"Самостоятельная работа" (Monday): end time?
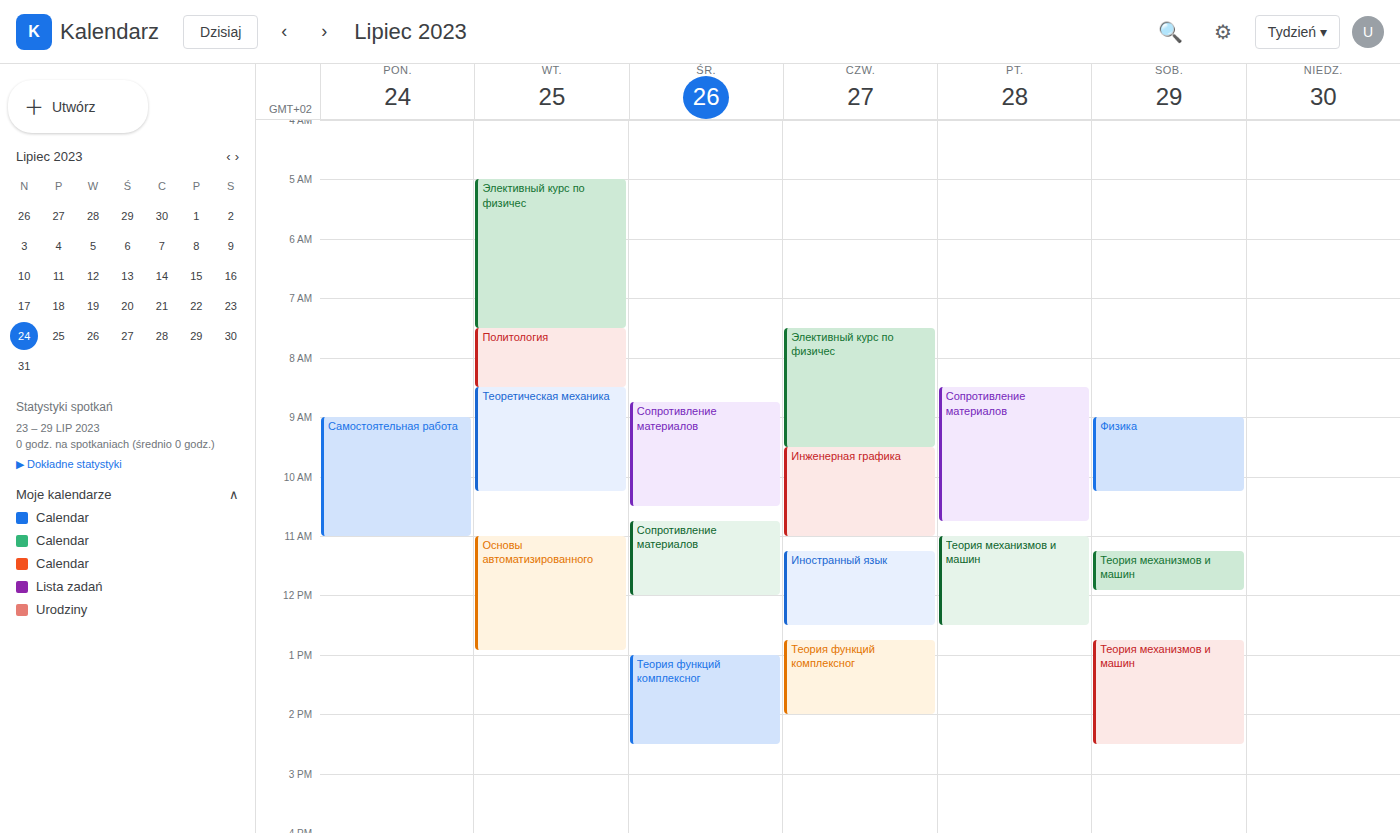
11:00 AM